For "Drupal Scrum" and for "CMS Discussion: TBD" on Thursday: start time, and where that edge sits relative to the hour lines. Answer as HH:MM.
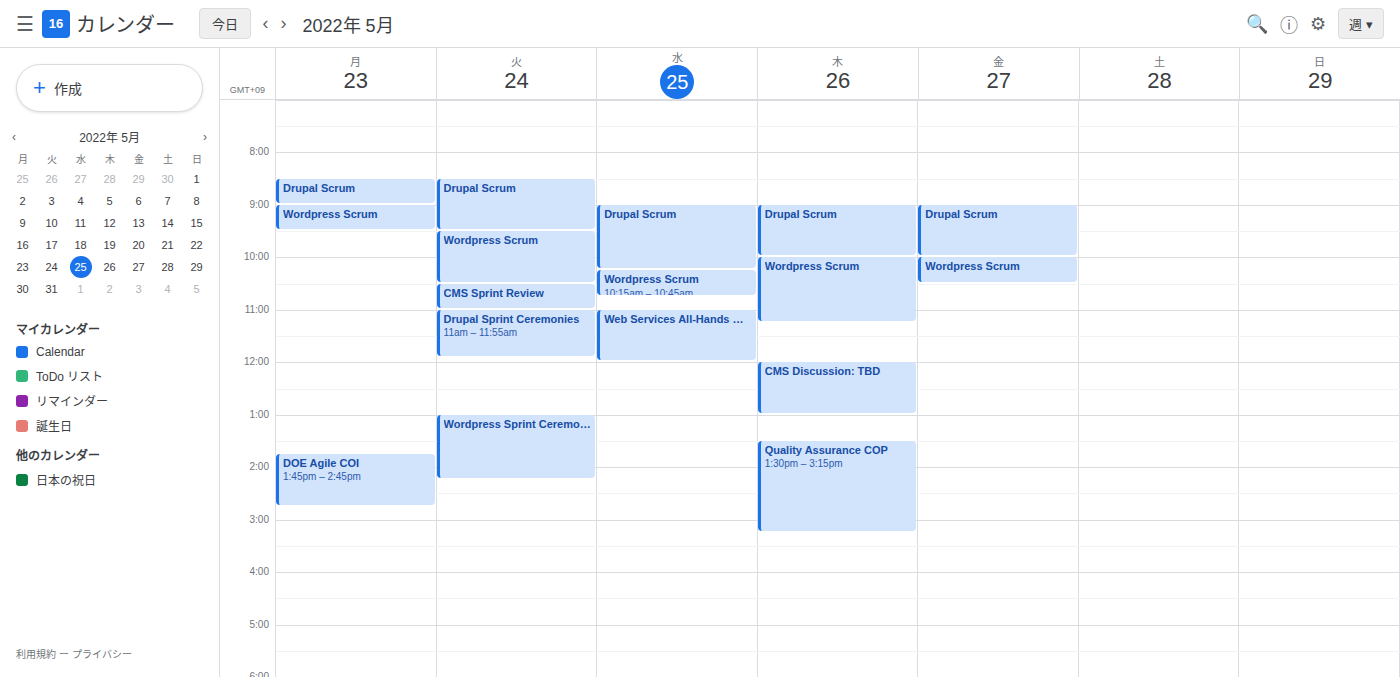
"Drupal Scrum": 09:00, exactly on the 09:00 line. "CMS Discussion: TBD": 12:00, exactly on the 12:00 line.